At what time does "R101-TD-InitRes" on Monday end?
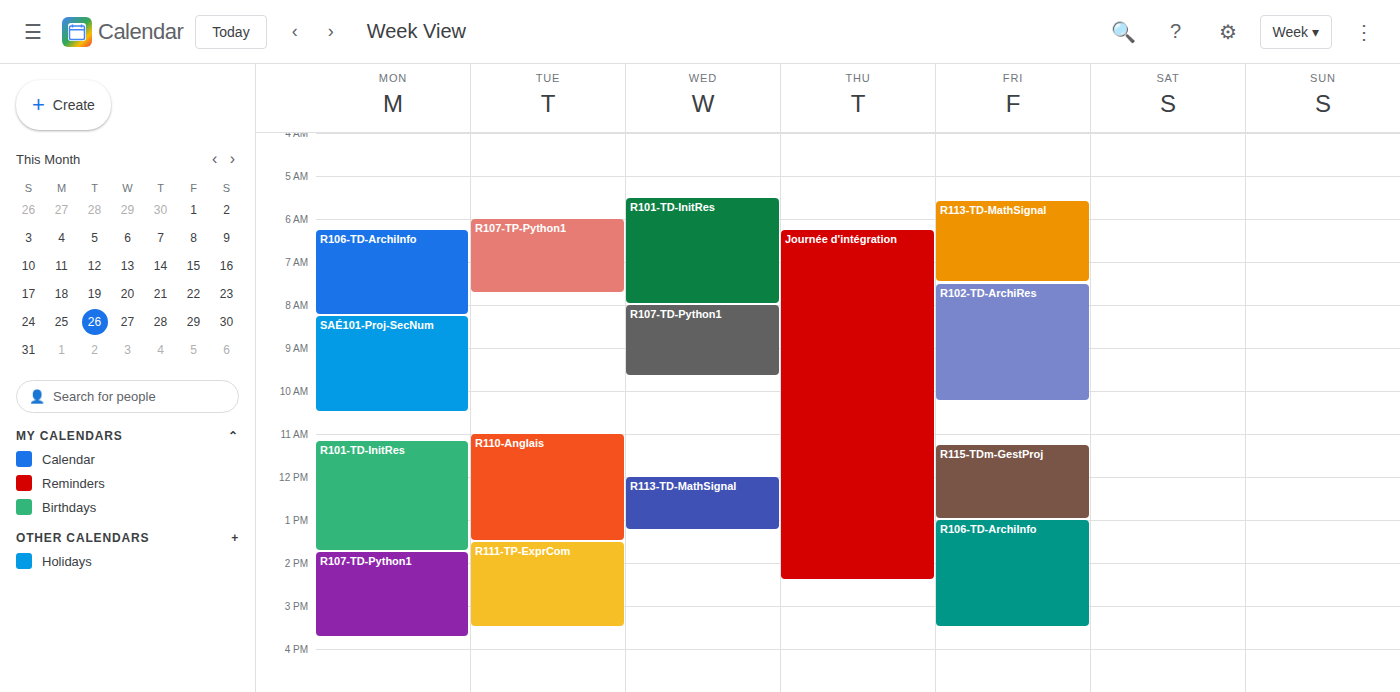
1:45 PM